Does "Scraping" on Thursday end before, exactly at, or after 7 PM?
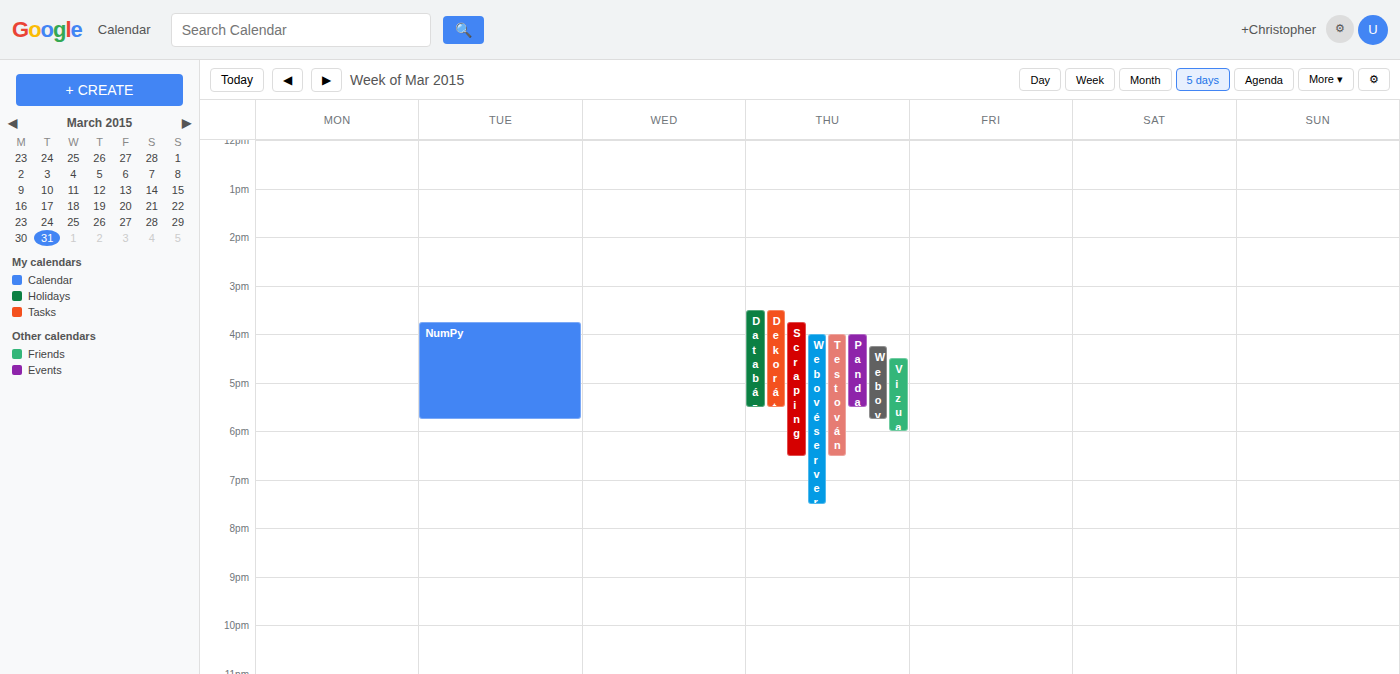
6:30 PM -- before 7 PM, 30 minutes above the 7 PM line.